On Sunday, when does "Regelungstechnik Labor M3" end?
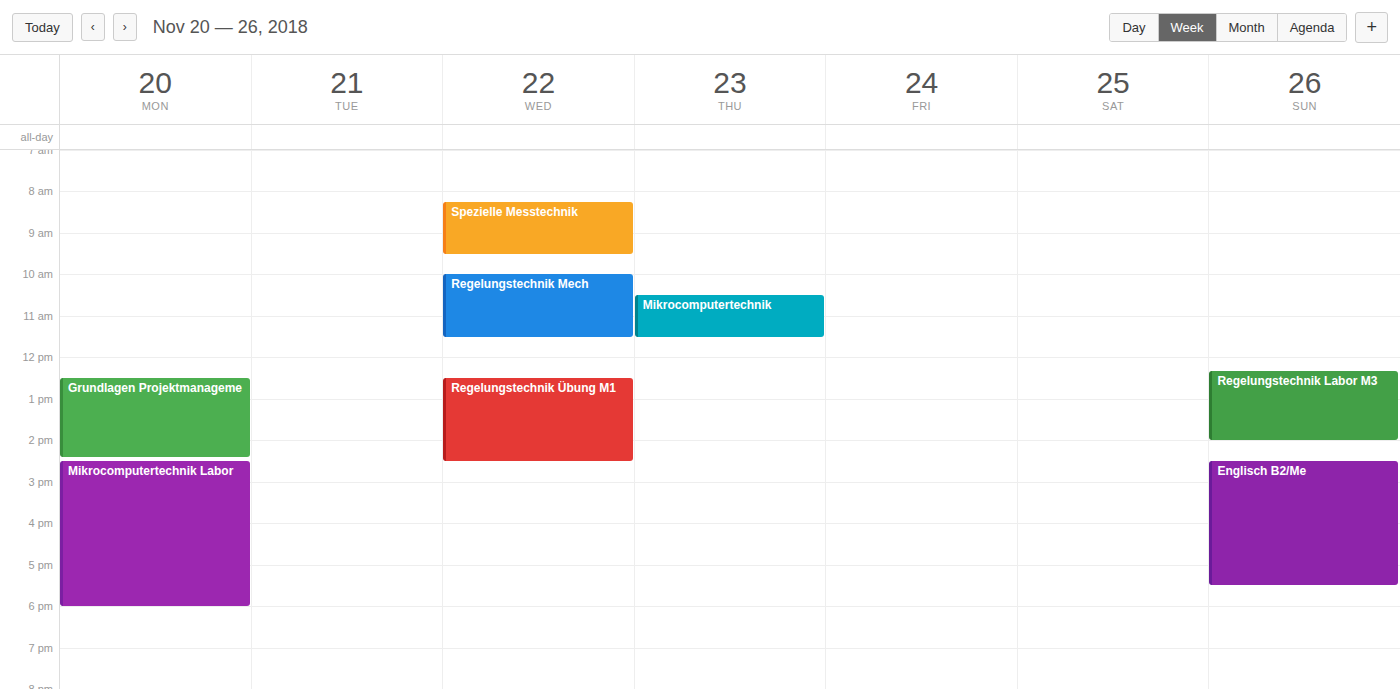
2:00 PM